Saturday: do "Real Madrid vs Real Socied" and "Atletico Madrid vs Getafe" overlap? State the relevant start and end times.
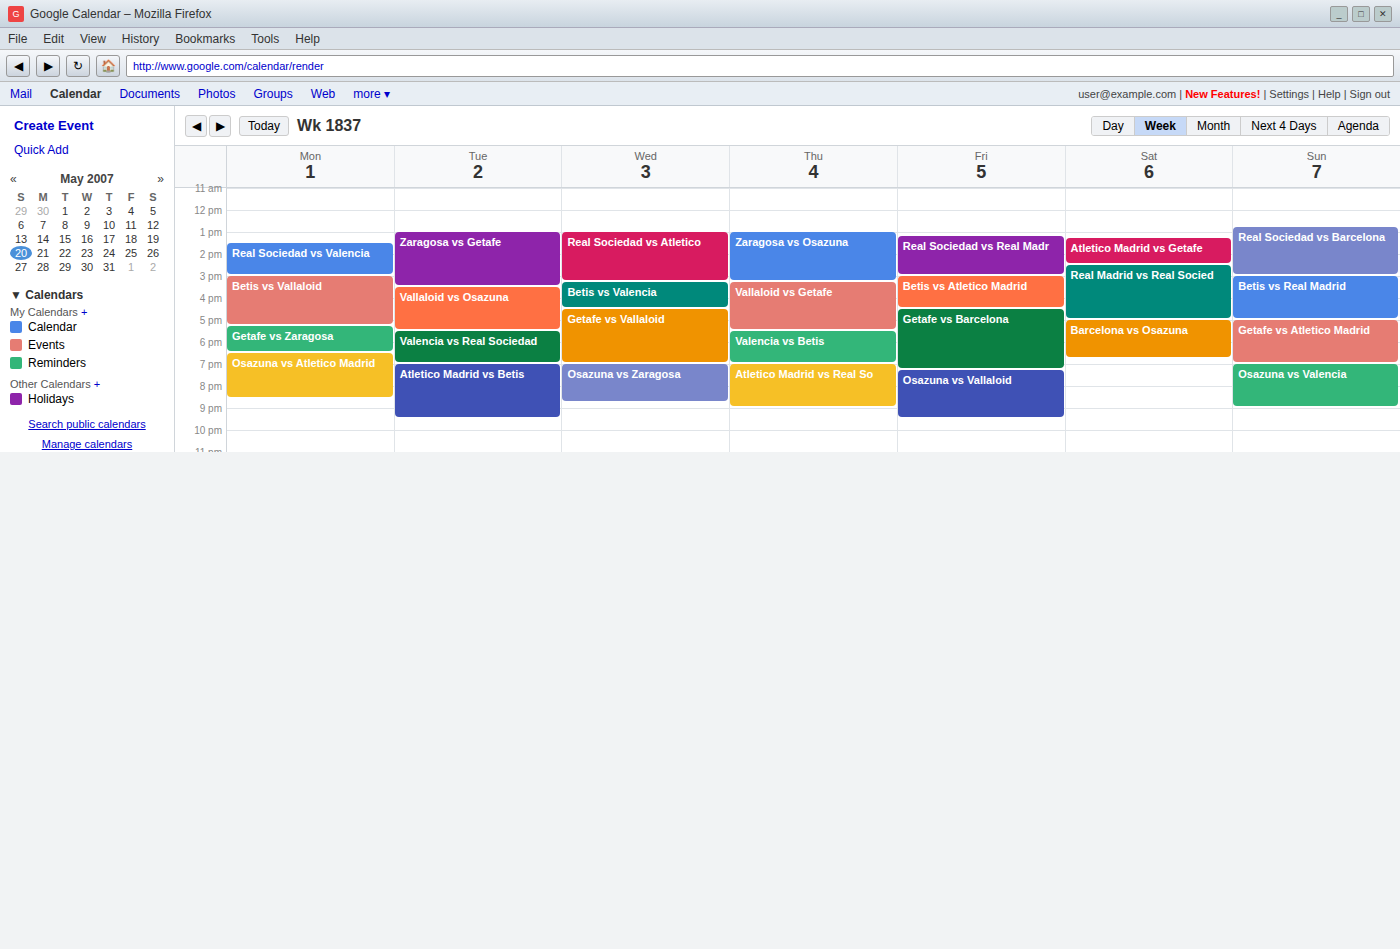
"Atletico Madrid vs Getafe" ends at 14:30, exactly when "Real Madrid vs Real Socied" starts -- they touch but do not overlap.